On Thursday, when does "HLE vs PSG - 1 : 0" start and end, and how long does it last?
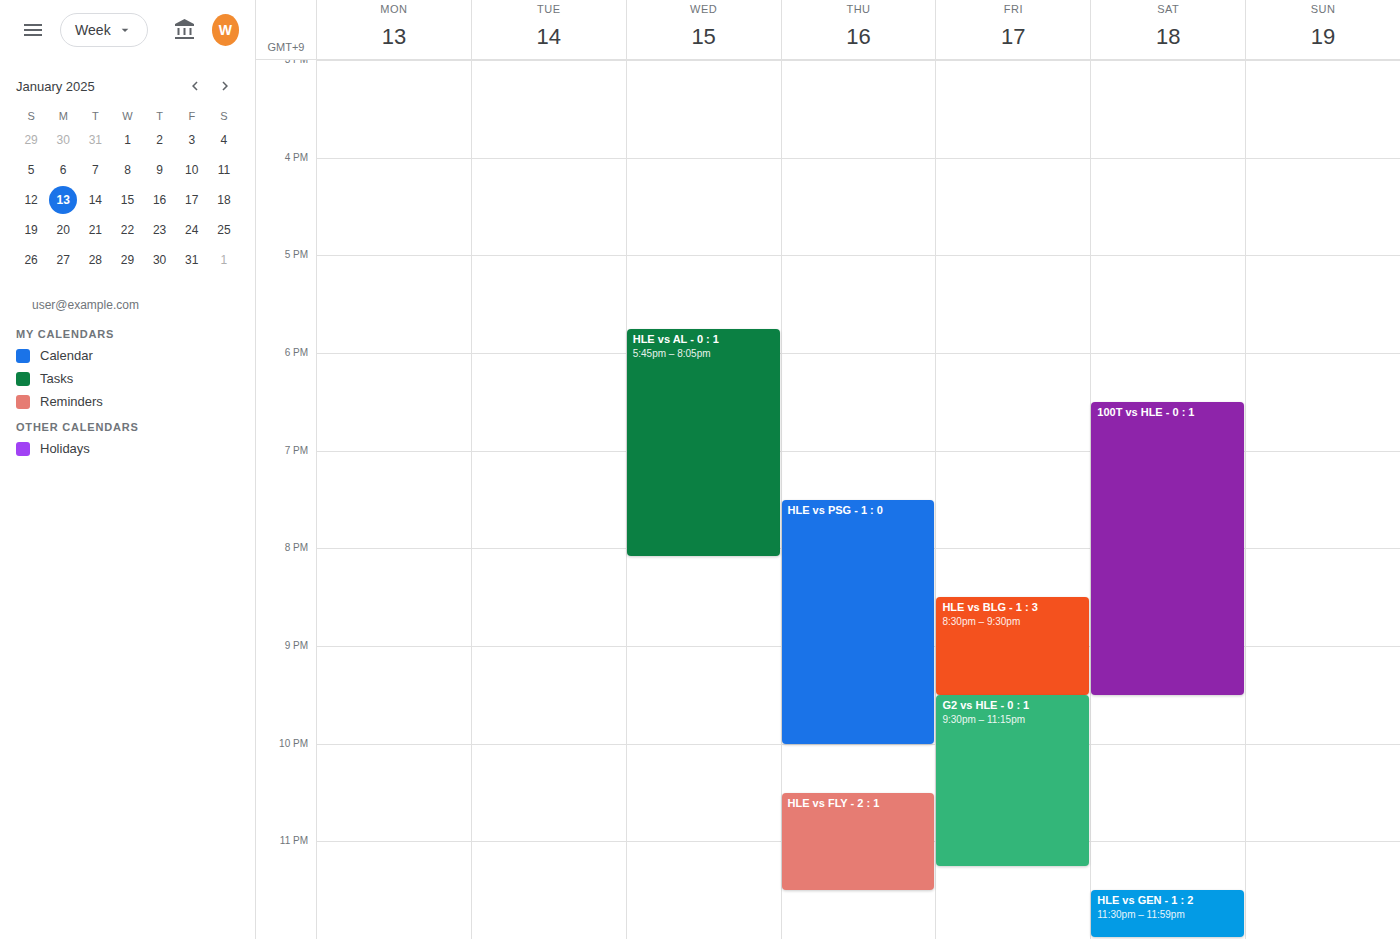
7:30 PM to 10:00 PM, 2 hours 30 minutes